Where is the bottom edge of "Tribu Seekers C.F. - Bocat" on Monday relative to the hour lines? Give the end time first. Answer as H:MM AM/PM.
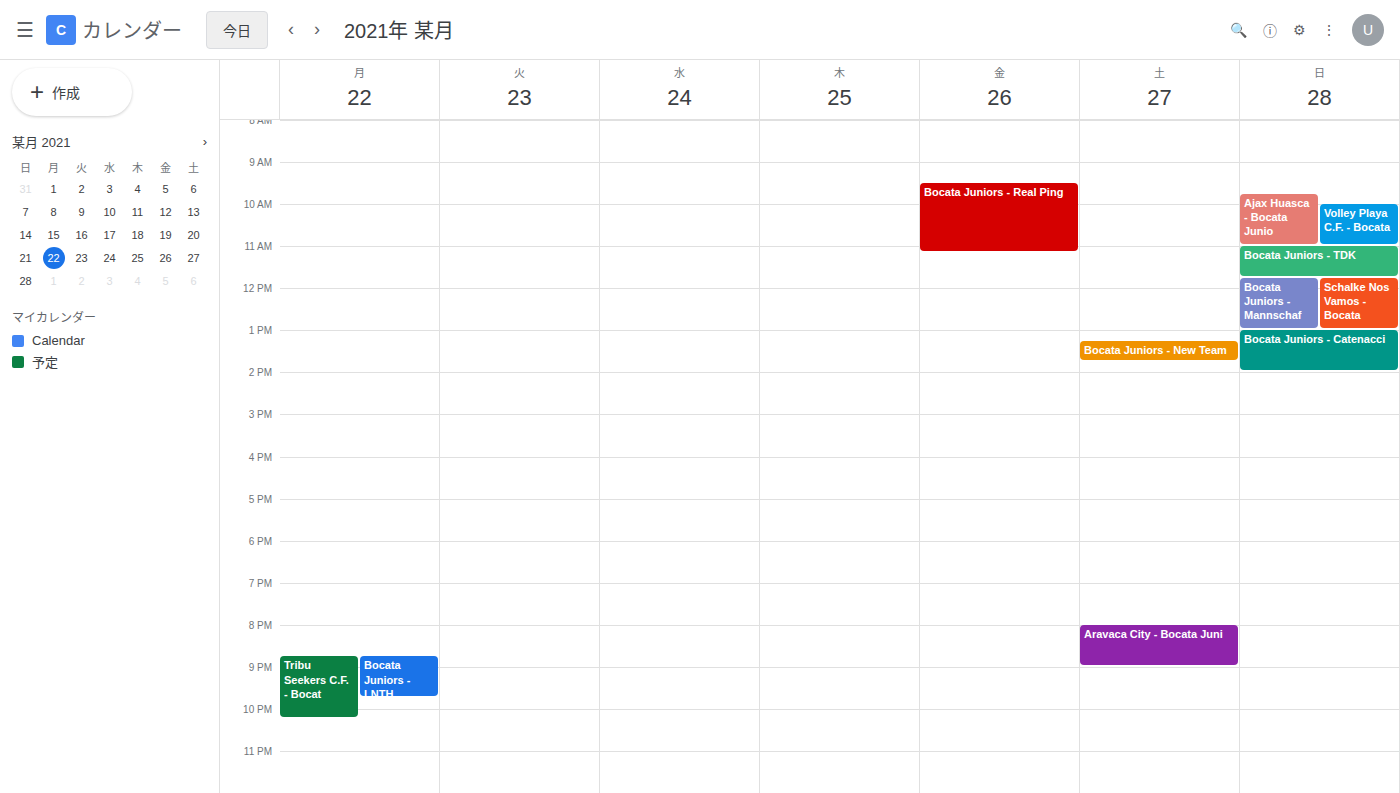
10:15 PM -- neither: a quarter of the way from the 10 PM line to the 11 PM line.